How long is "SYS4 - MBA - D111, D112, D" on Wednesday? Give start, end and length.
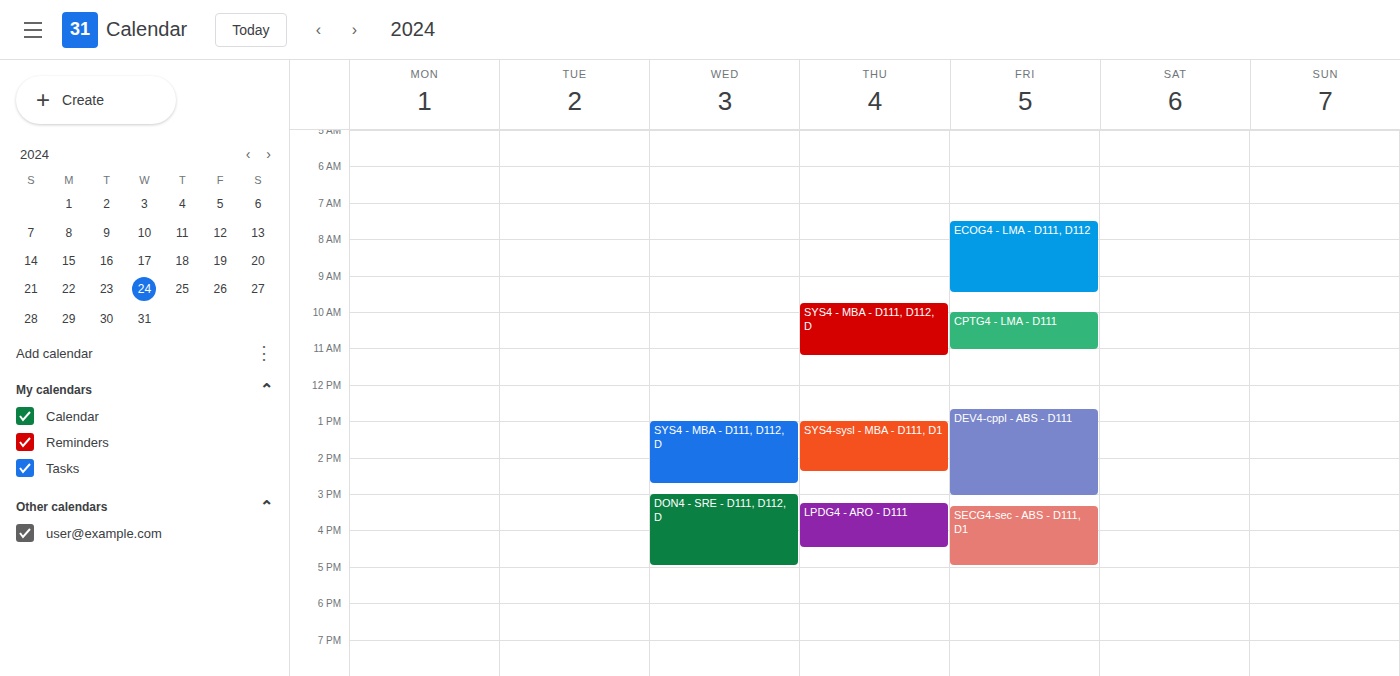
13:00 to 14:45, 1 hour 45 minutes